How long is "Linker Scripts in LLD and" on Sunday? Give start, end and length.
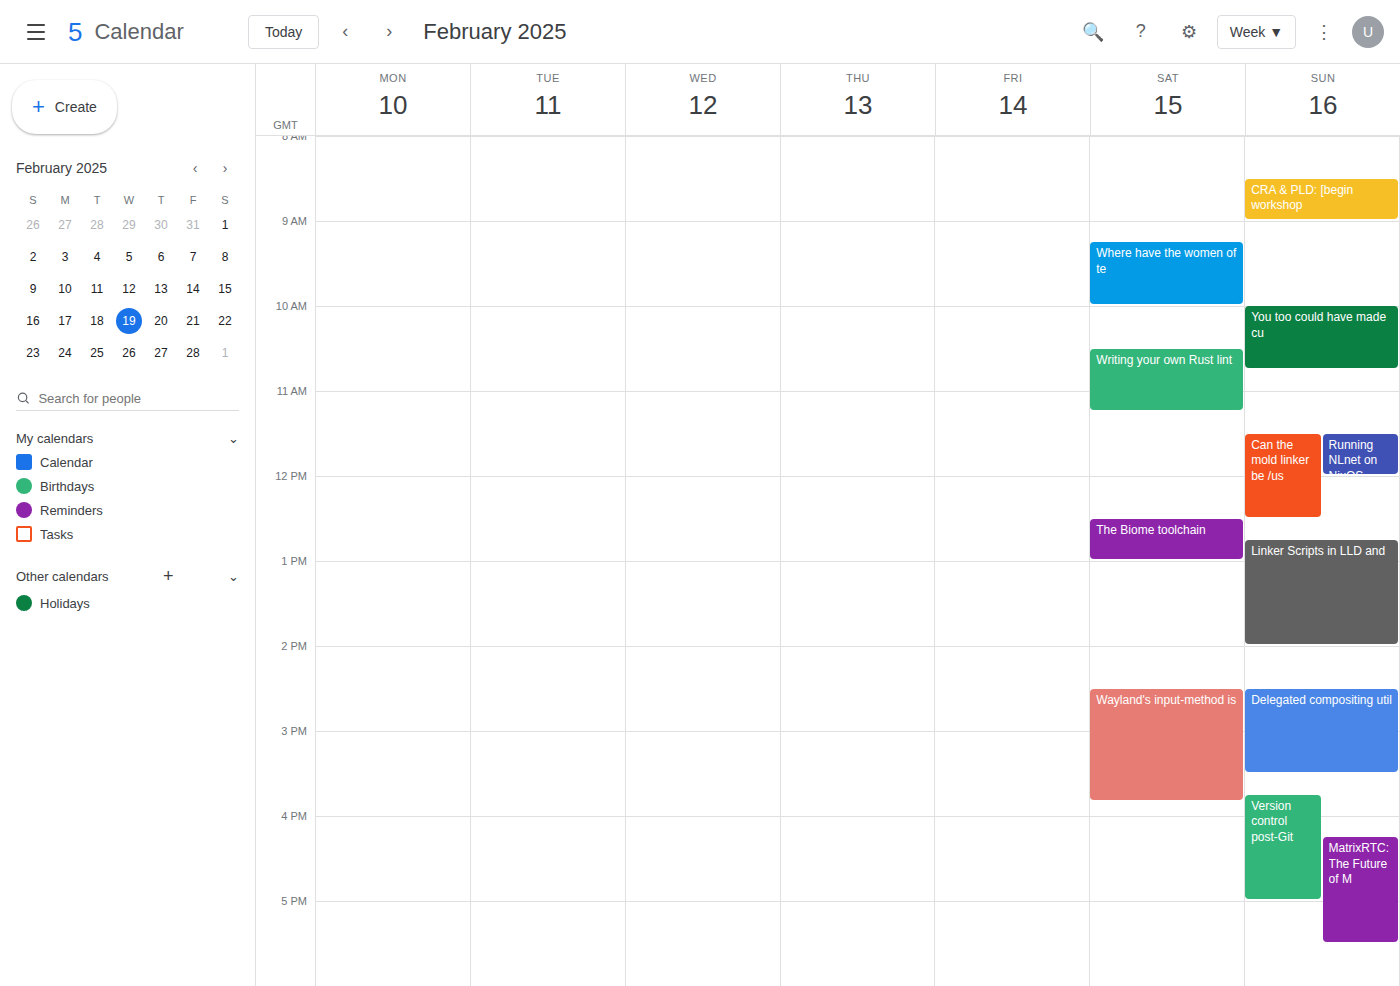
12:45 PM to 2:00 PM, 1 hour 15 minutes